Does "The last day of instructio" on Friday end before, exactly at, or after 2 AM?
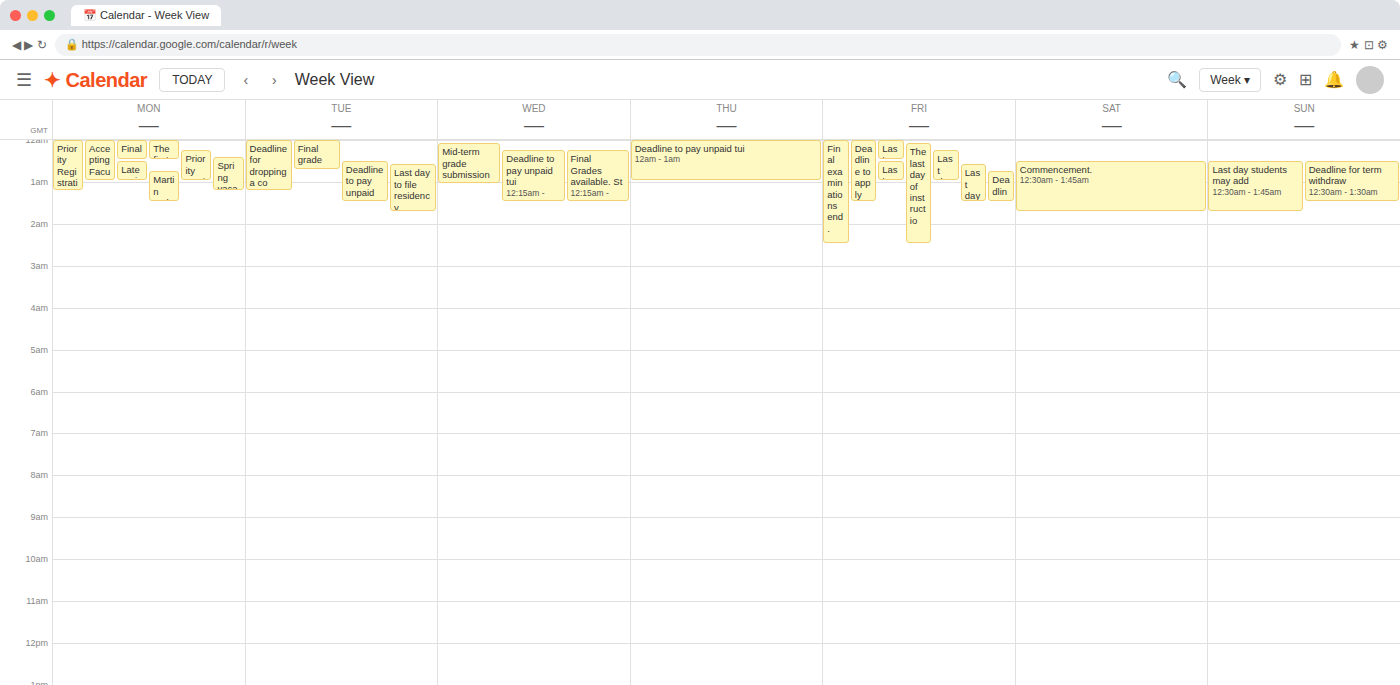
2:30 AM -- after 2 AM, 30 minutes below the 2 AM line.